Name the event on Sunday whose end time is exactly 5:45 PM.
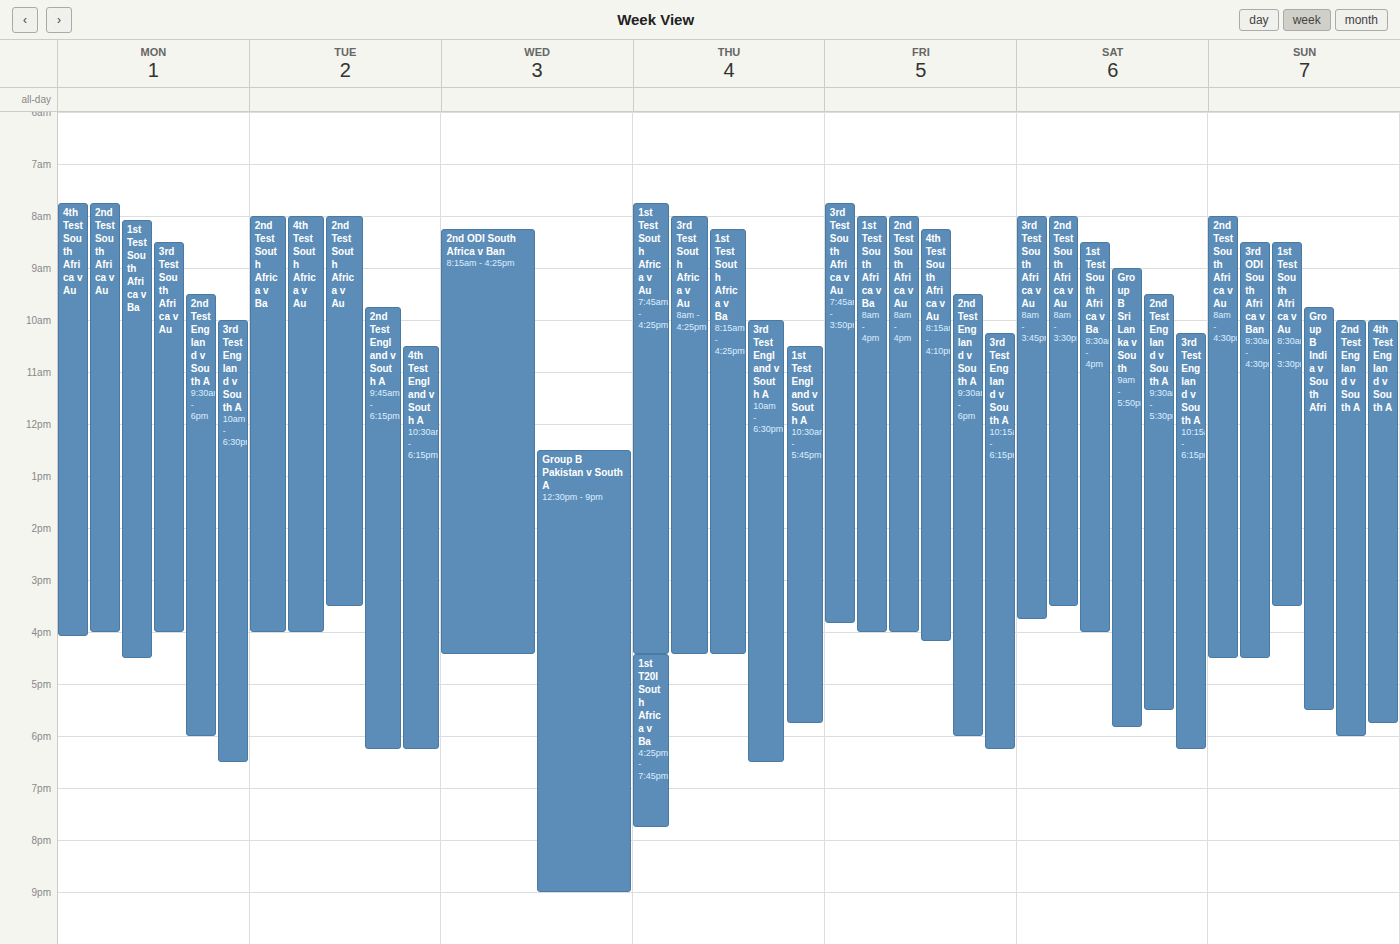
"4th Test England v South A"